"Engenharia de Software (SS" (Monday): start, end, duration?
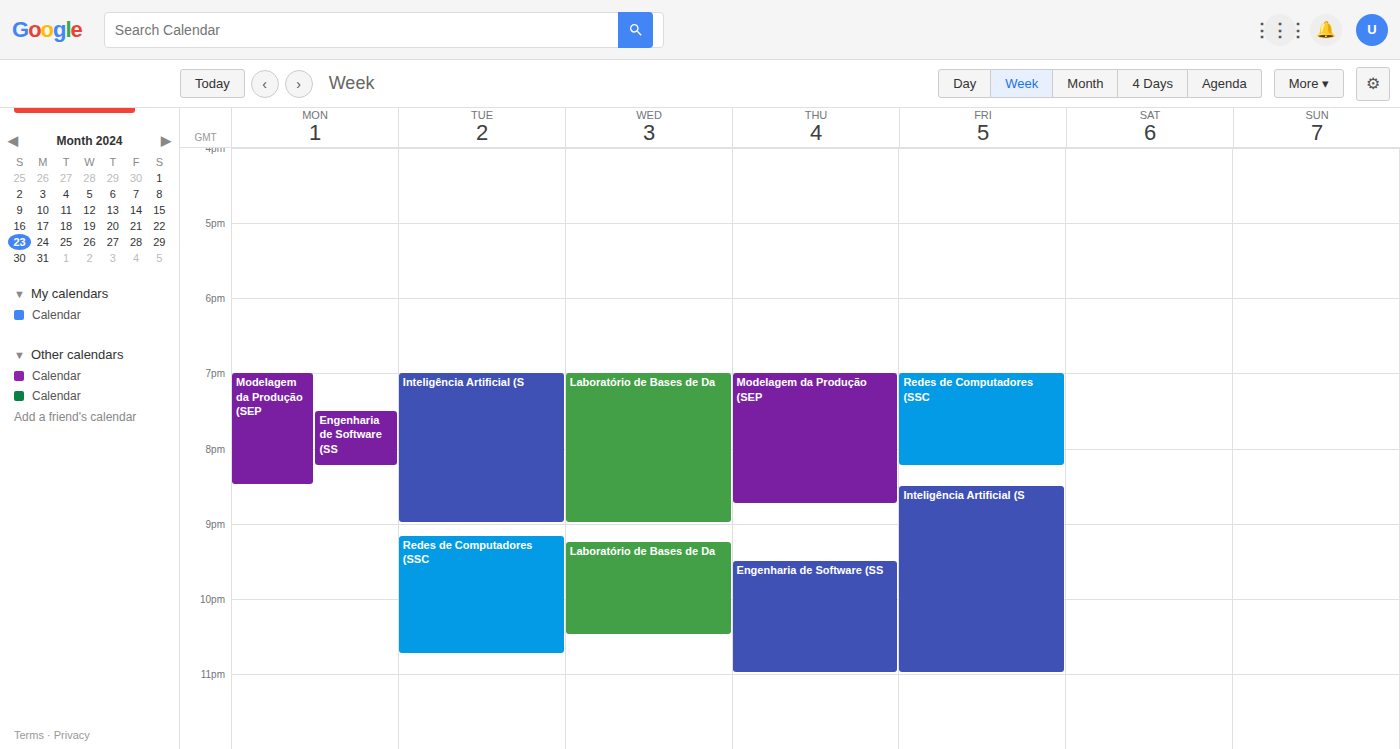
19:30 to 20:15, 45 minutes